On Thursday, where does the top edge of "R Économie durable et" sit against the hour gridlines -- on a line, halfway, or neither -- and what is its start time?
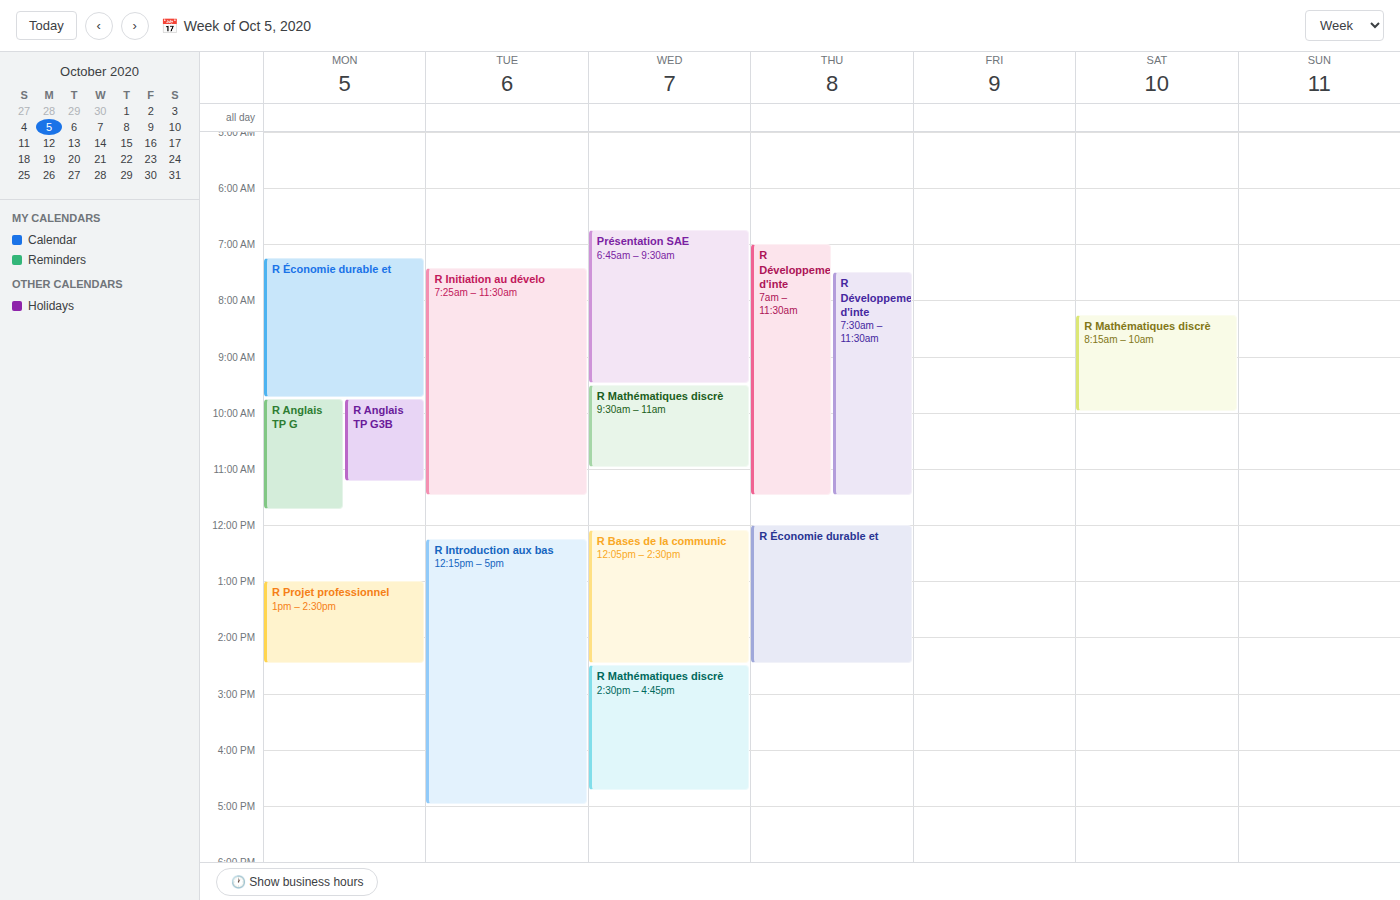
12:00 -- exactly on the 12:00 line.